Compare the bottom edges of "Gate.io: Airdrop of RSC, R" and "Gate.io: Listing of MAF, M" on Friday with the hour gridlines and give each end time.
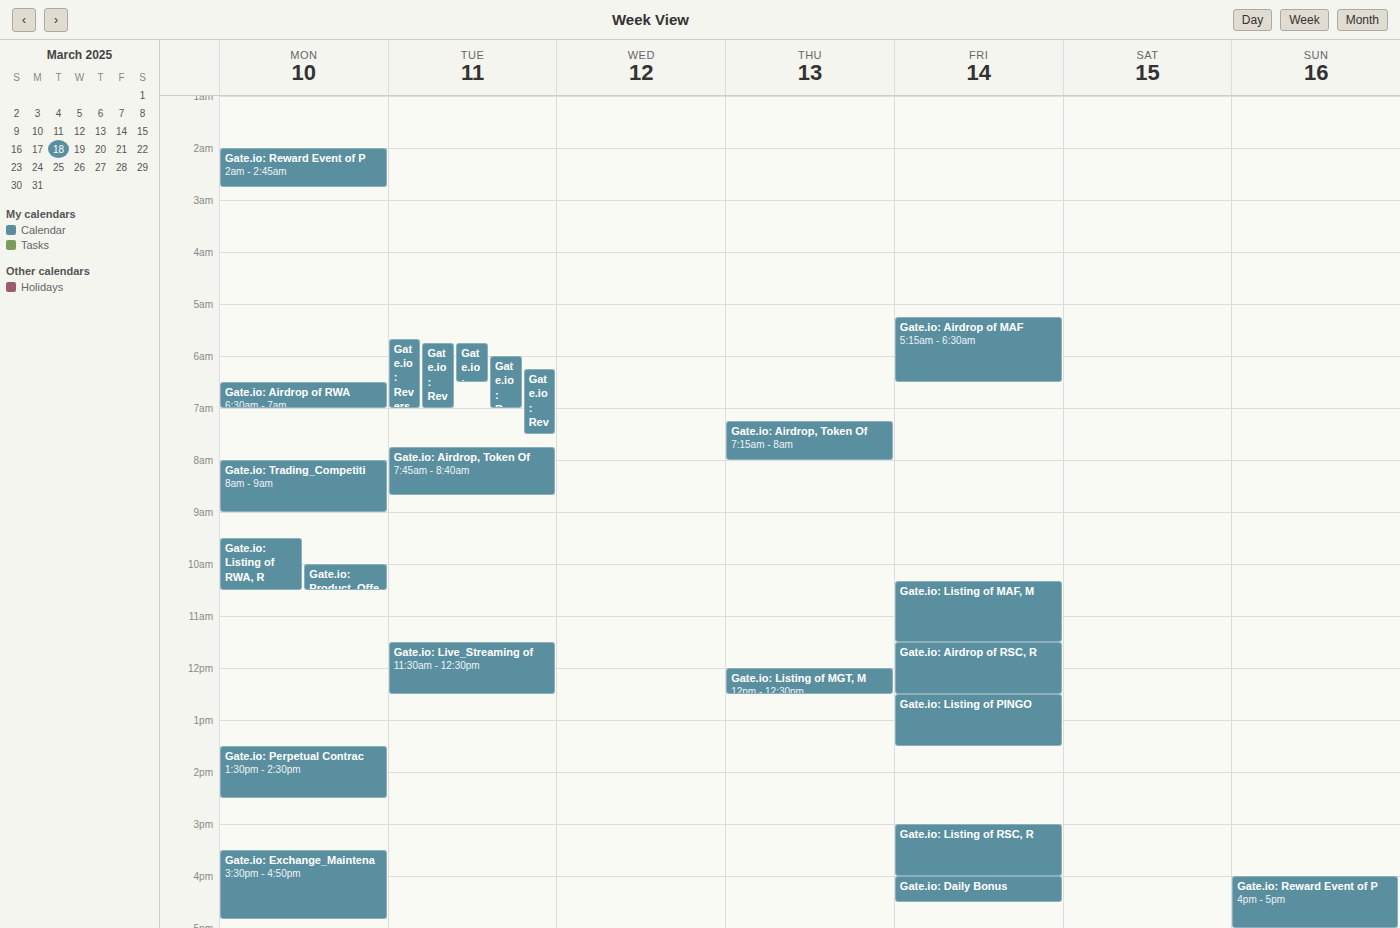
"Gate.io: Airdrop of RSC, R": 12:30 PM, halfway between the 12 PM and 1 PM lines. "Gate.io: Listing of MAF, M": 11:30 AM, halfway between the 11 AM and 12 PM lines.